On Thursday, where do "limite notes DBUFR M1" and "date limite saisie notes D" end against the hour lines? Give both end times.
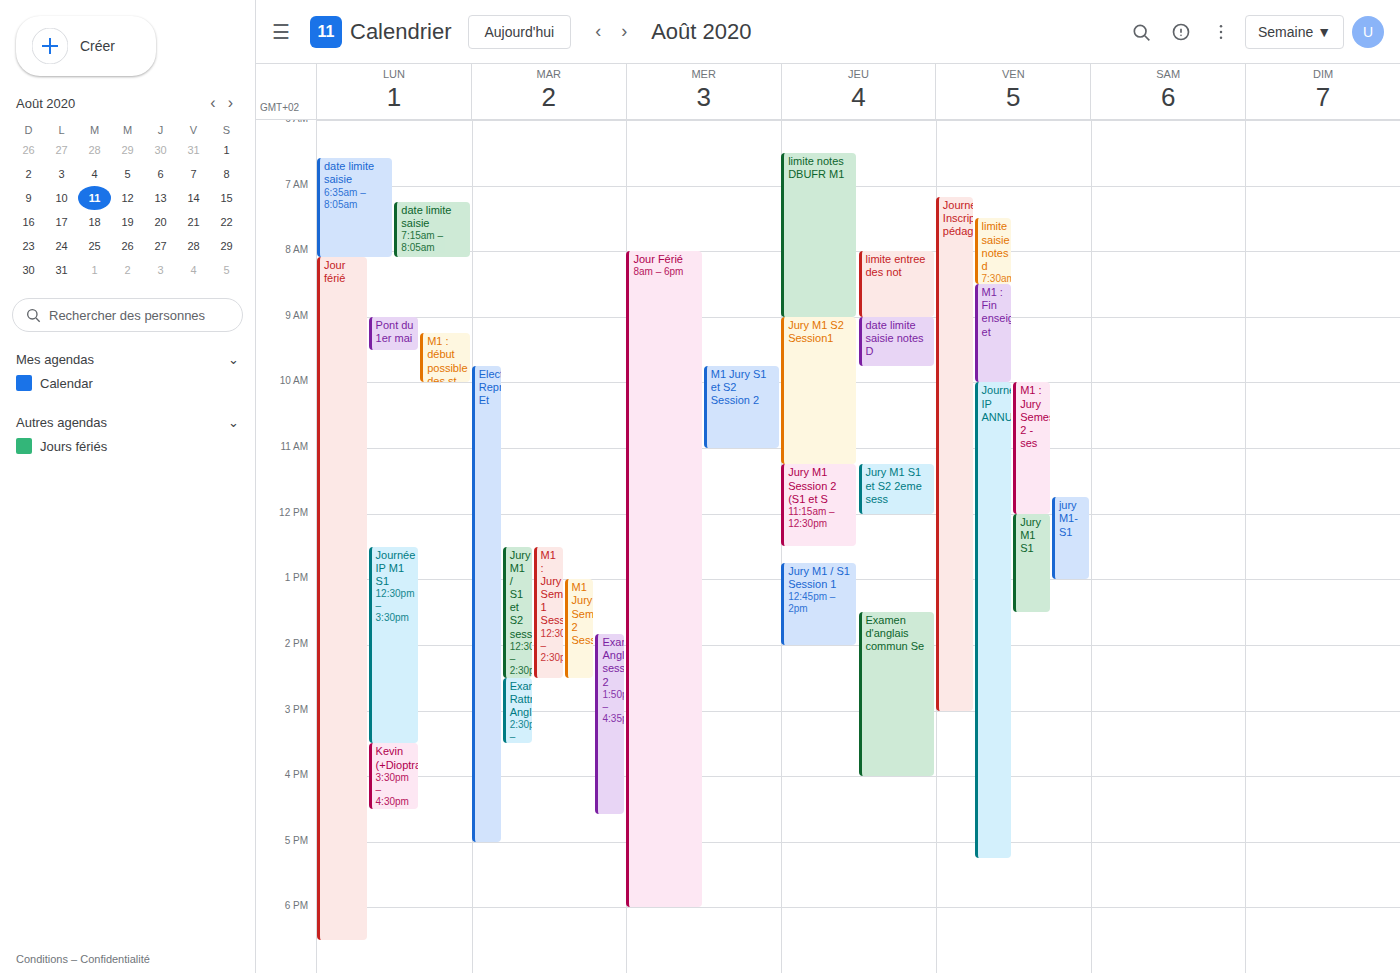
"limite notes DBUFR M1": 09:00, exactly on the 09:00 line. "date limite saisie notes D": 09:45, neither: three quarters of the way from the 09:00 line to the 10:00 line.